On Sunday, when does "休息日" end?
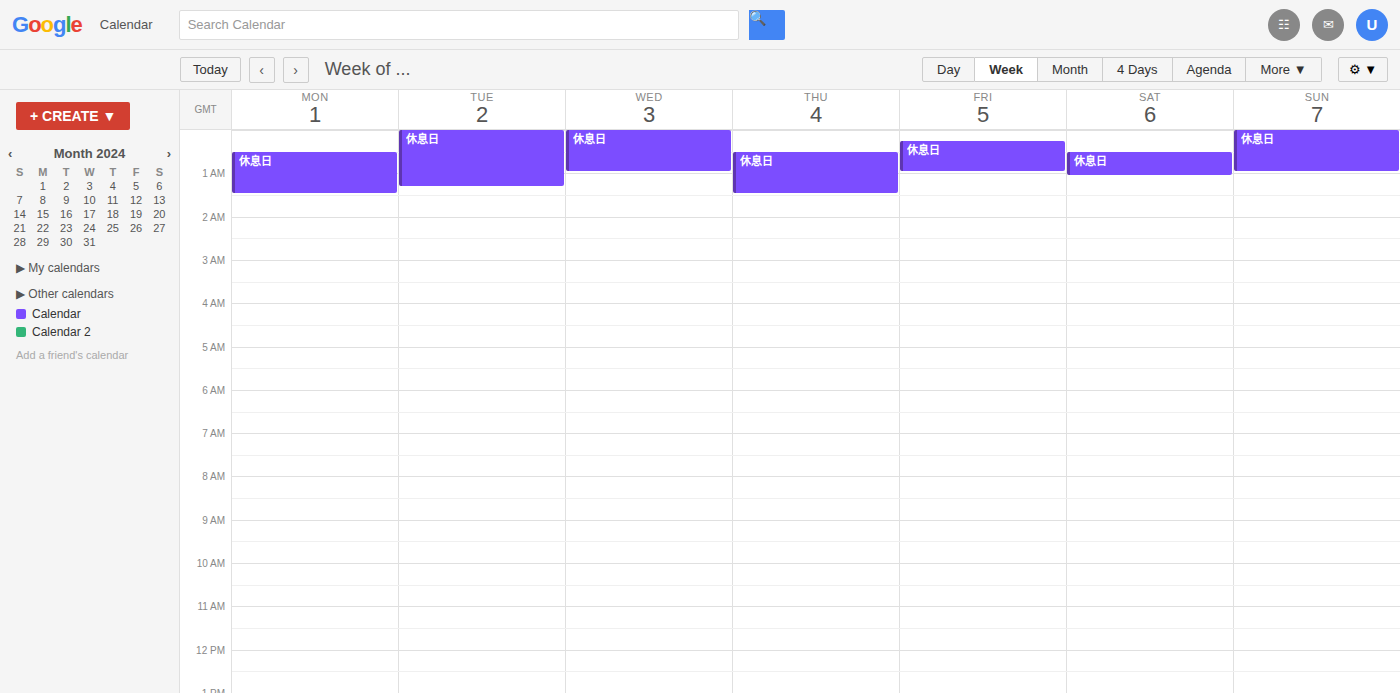
1:00 AM